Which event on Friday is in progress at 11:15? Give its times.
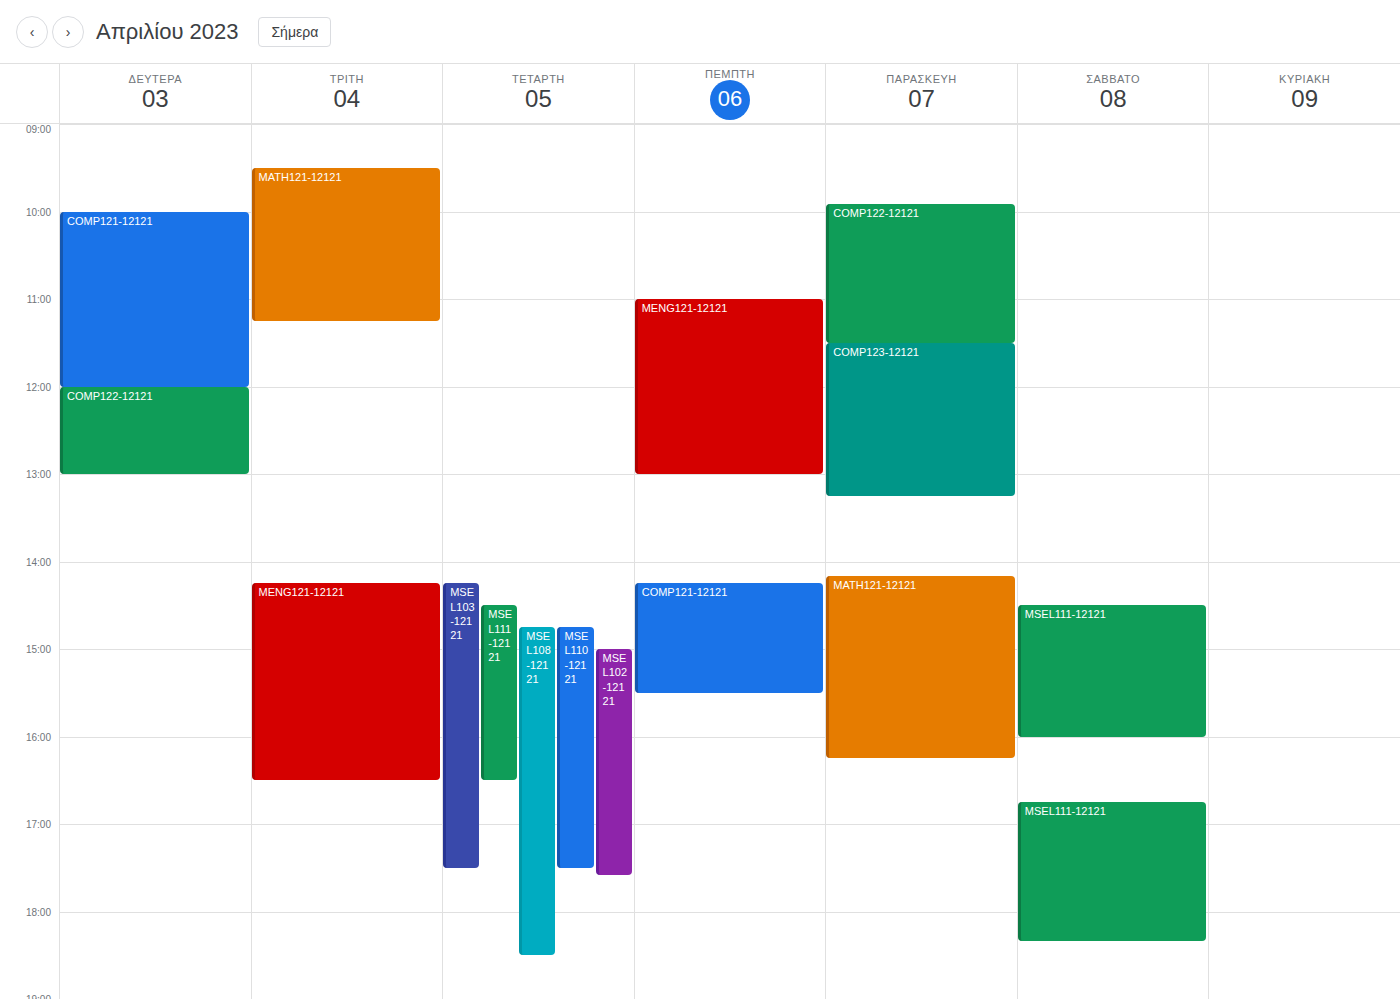
"COMP122-12121", 09:55 to 11:30